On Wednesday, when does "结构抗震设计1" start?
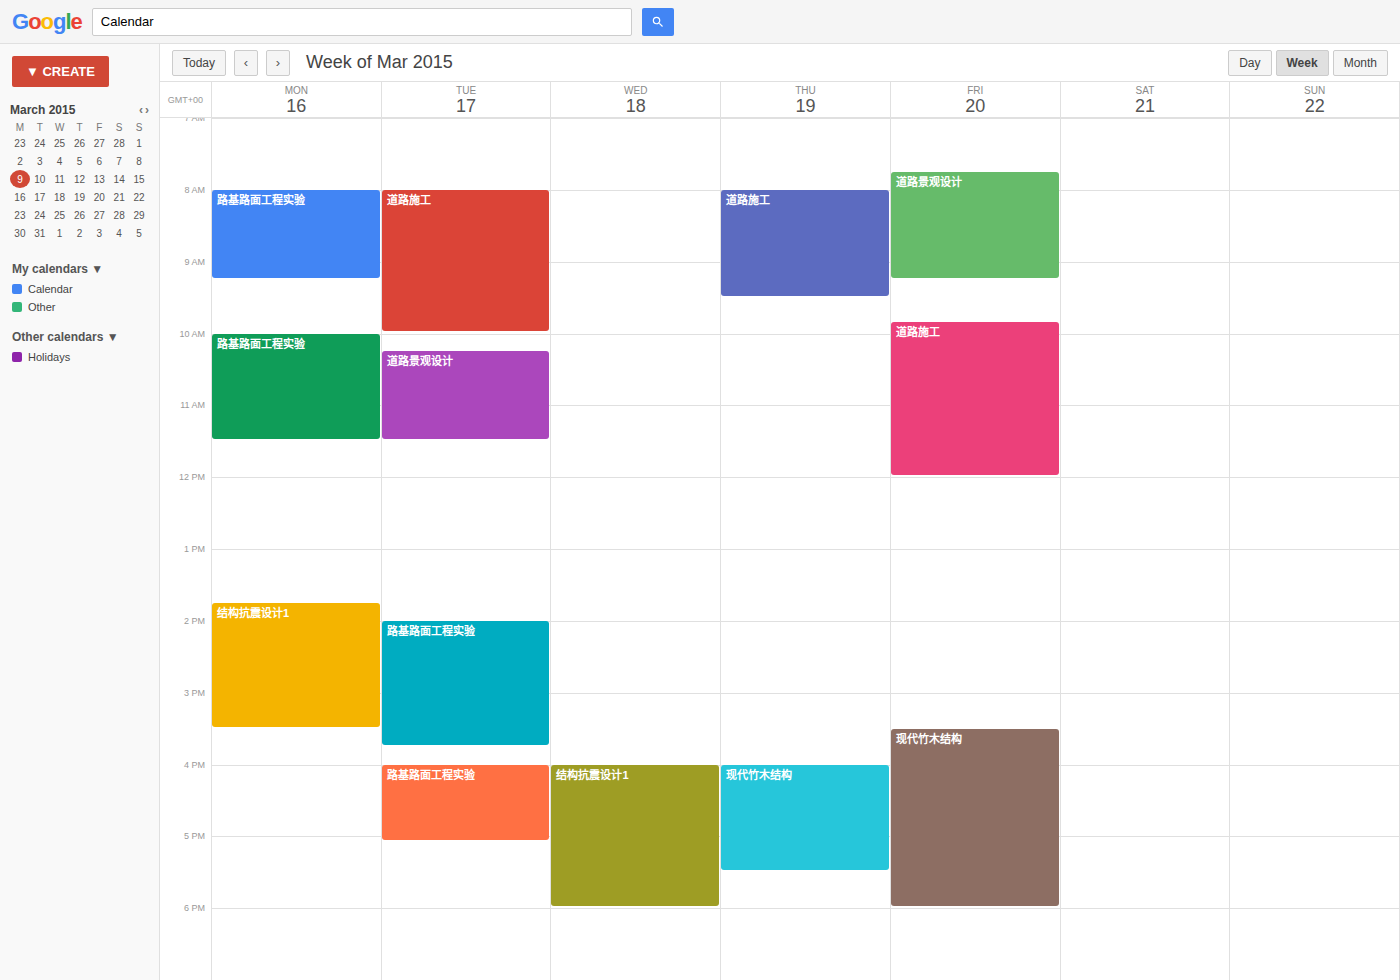
4:00 PM